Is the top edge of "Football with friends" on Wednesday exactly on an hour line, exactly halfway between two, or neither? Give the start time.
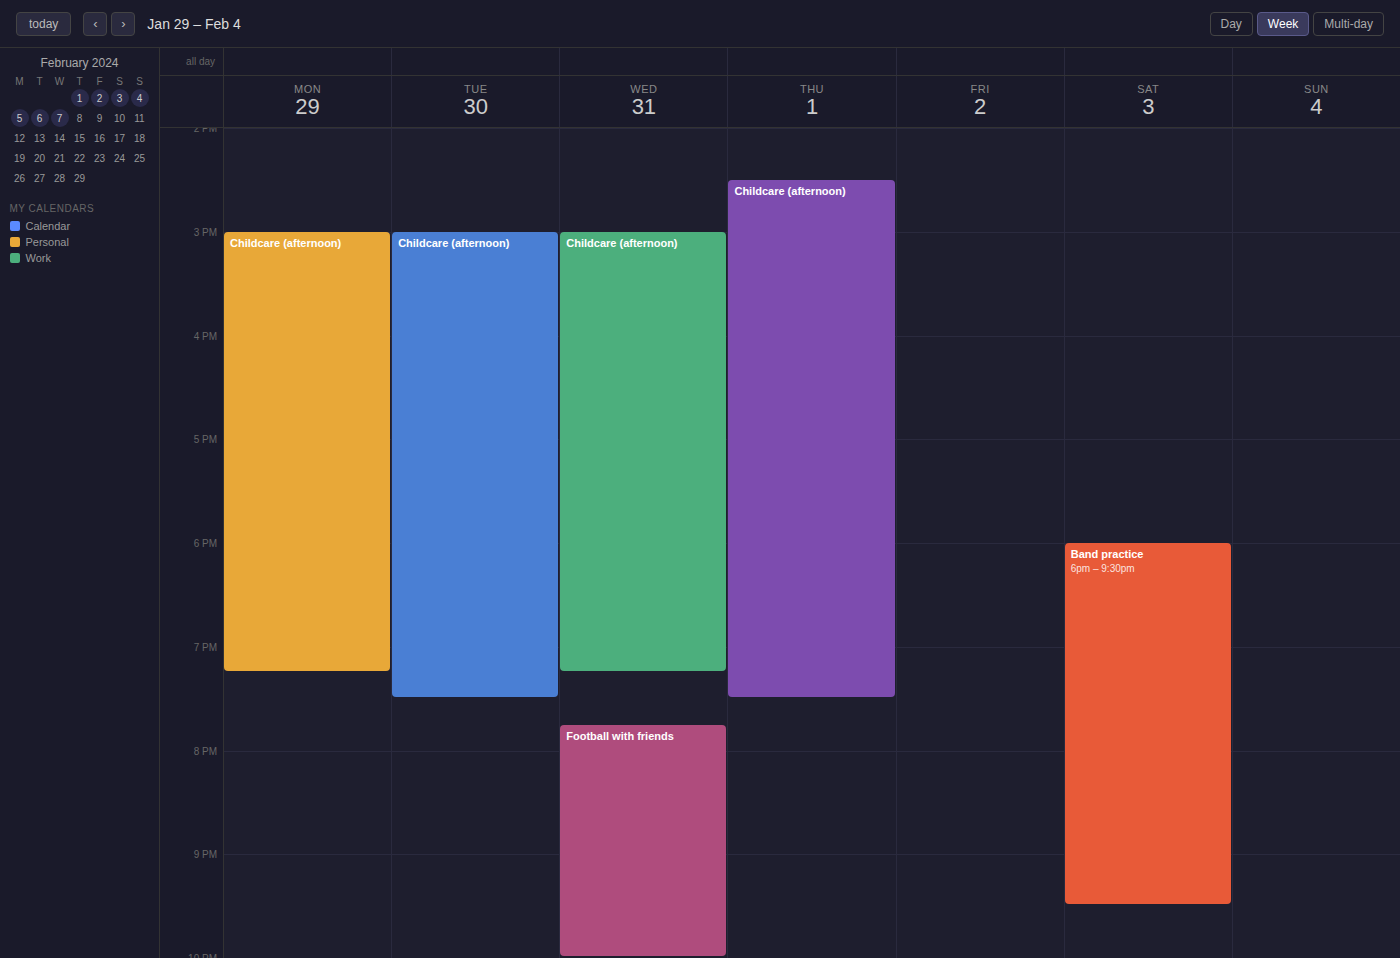
7:45 PM -- neither: three quarters of the way from the 7 PM line to the 8 PM line.